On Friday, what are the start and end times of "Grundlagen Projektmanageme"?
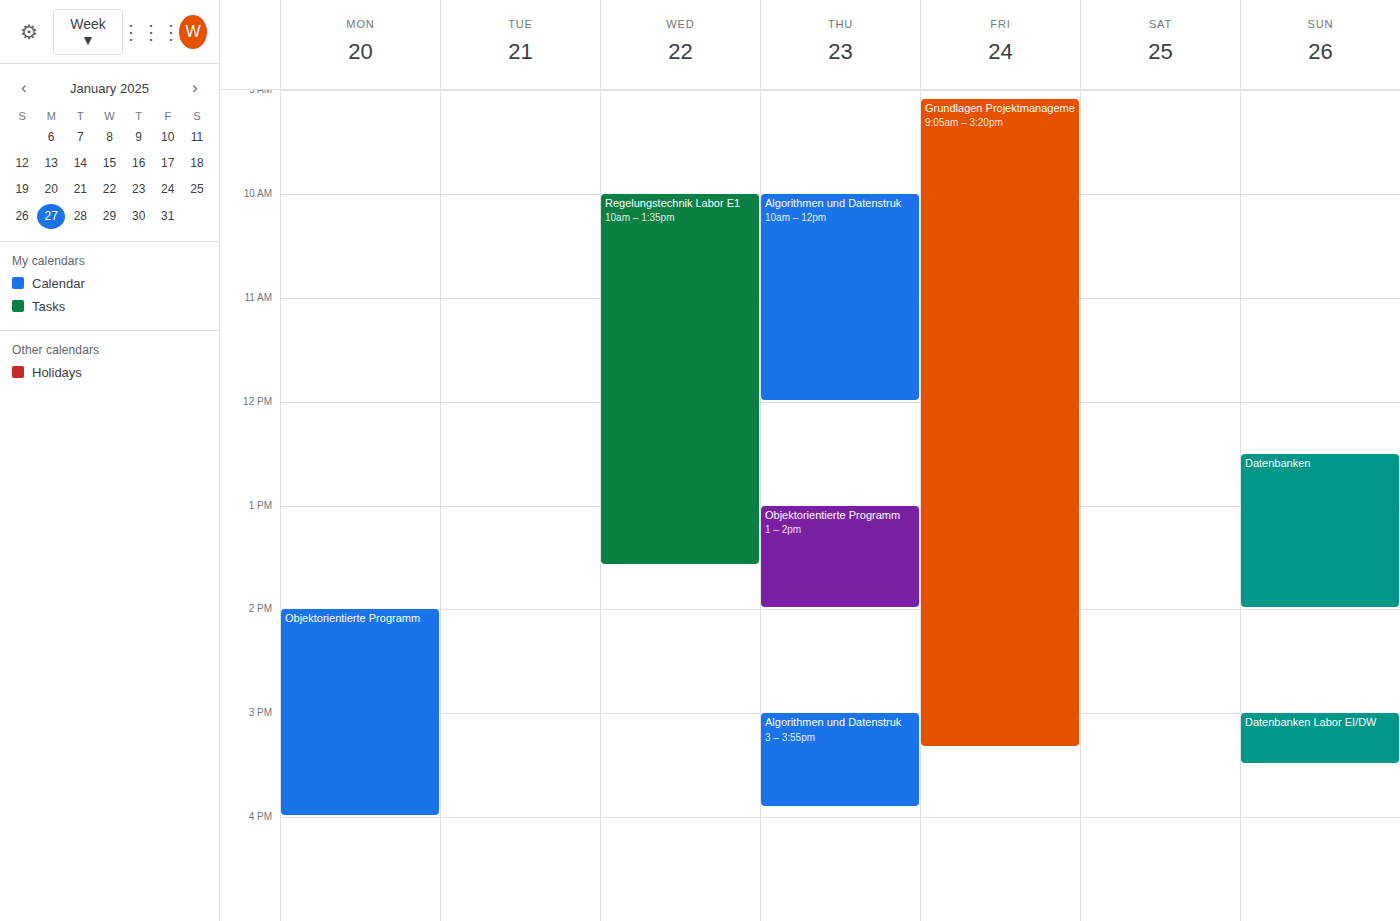
9:05 AM to 3:20 PM